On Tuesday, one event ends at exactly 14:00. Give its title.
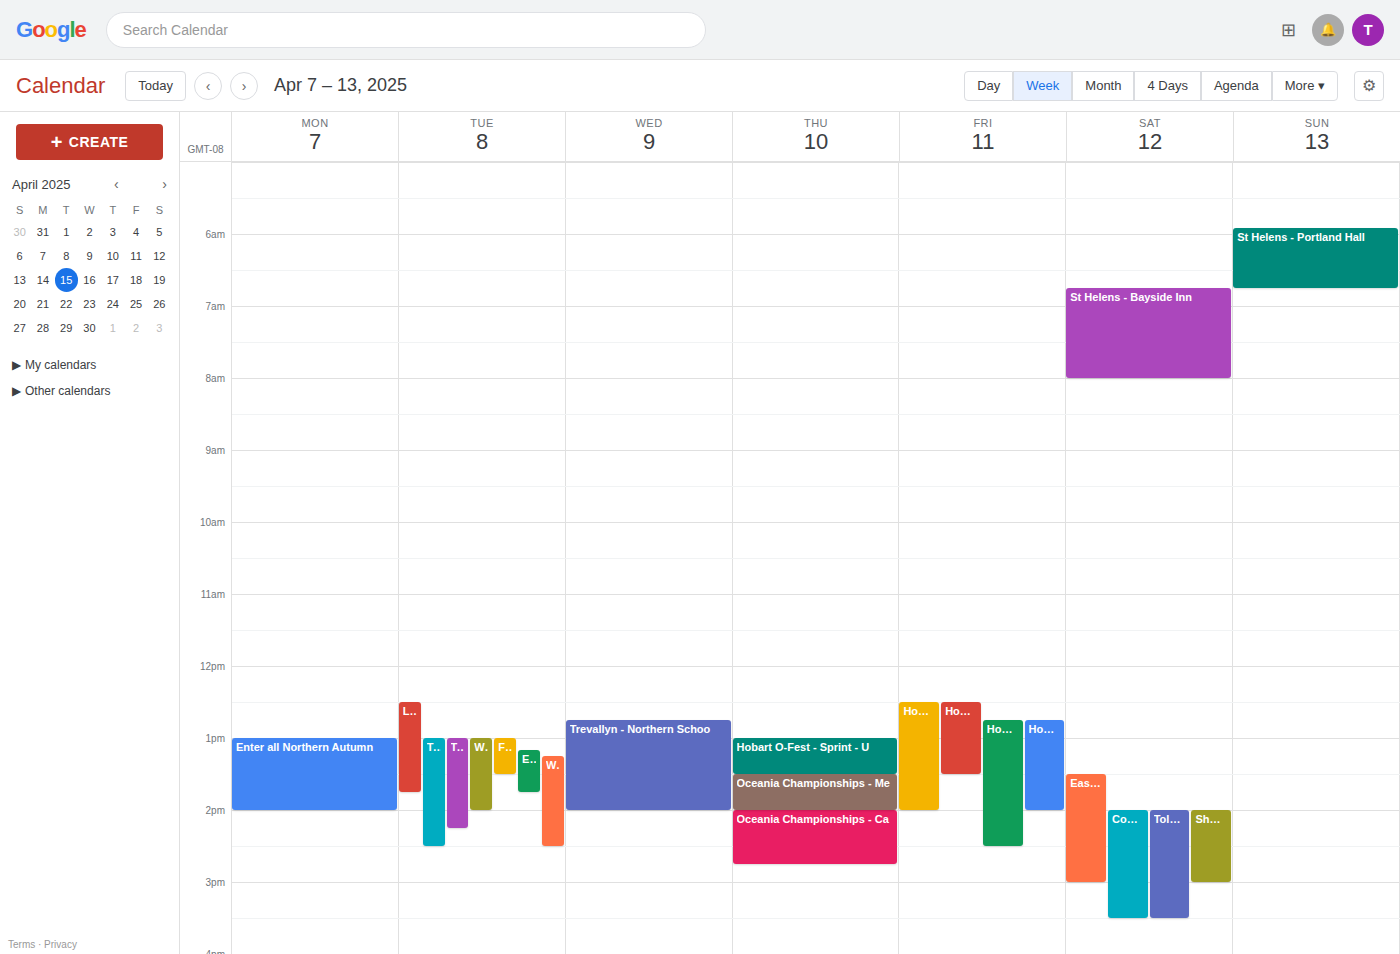
"West Launceston Community"